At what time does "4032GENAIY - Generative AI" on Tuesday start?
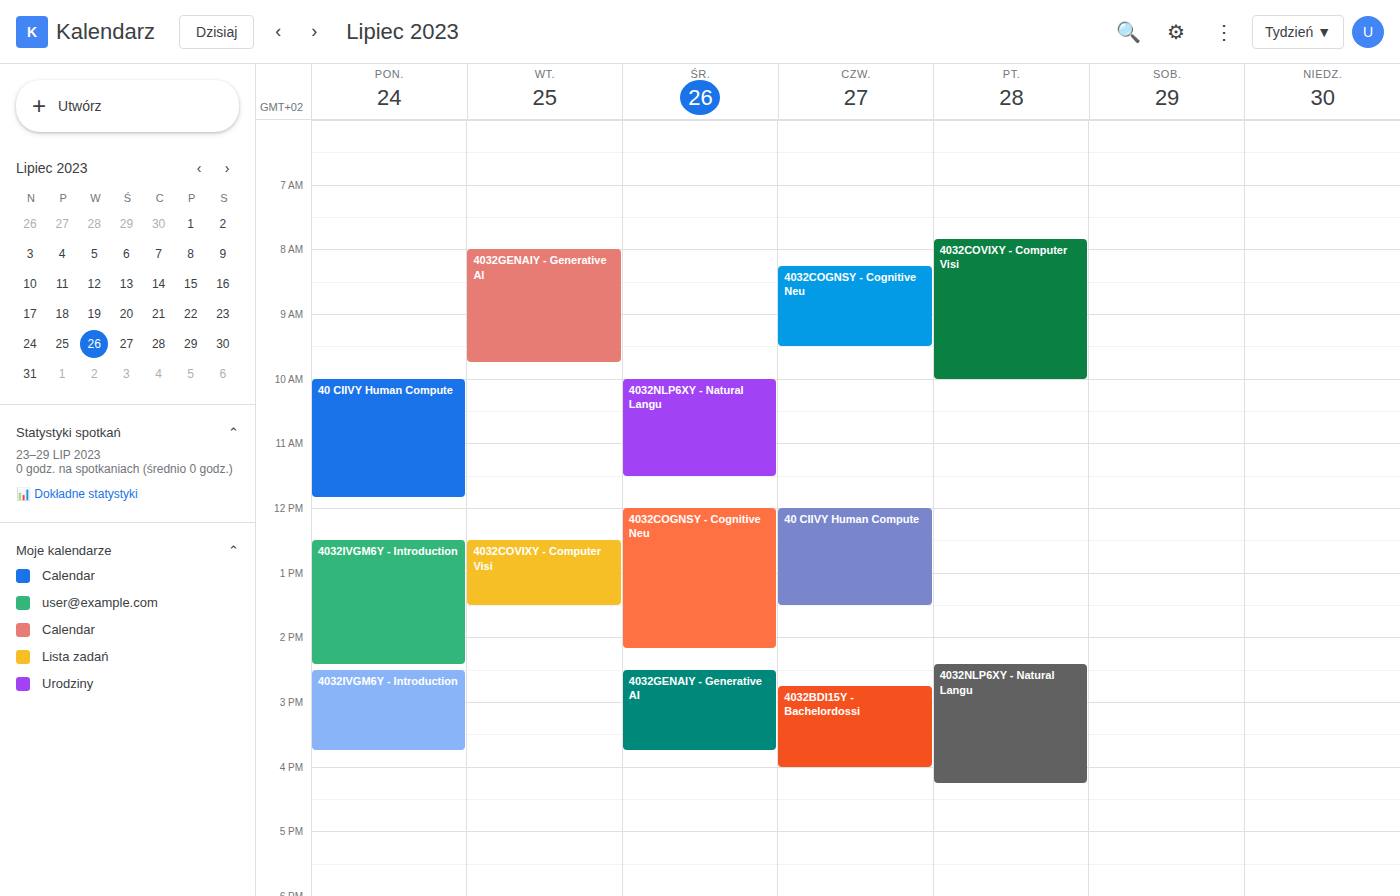
8:00 AM